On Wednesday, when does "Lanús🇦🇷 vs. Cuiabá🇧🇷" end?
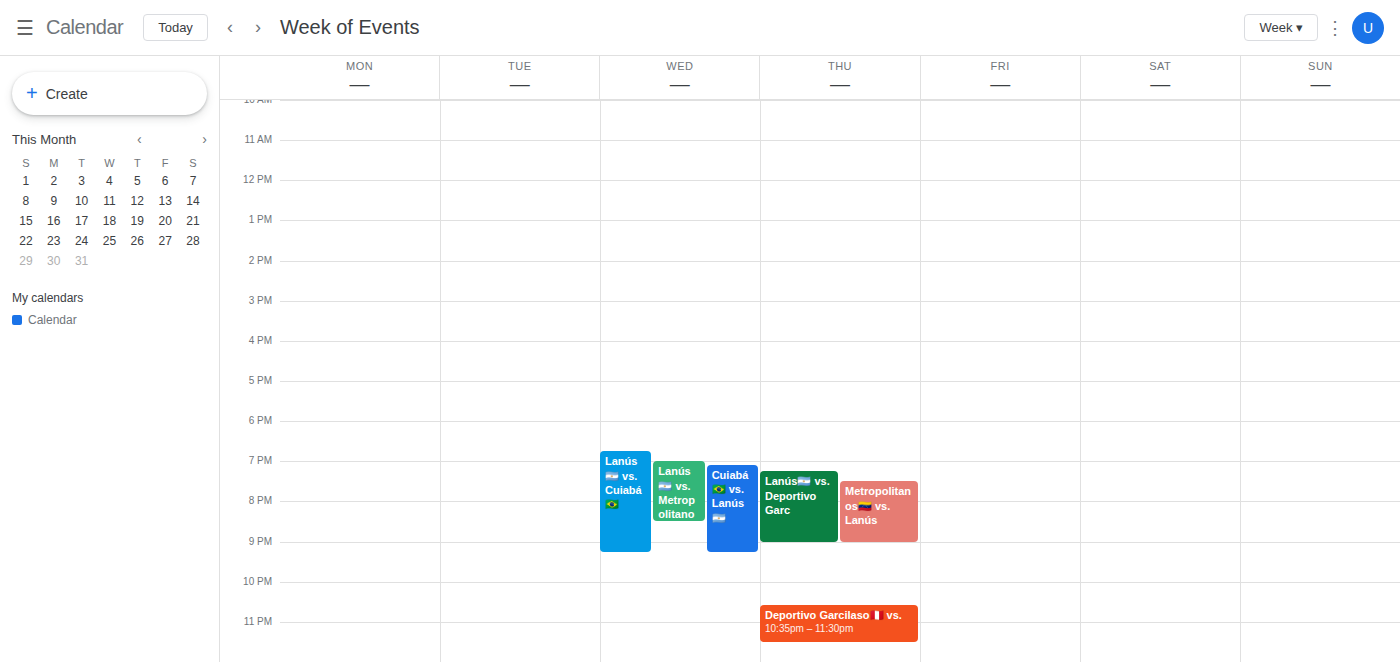
9:15 PM